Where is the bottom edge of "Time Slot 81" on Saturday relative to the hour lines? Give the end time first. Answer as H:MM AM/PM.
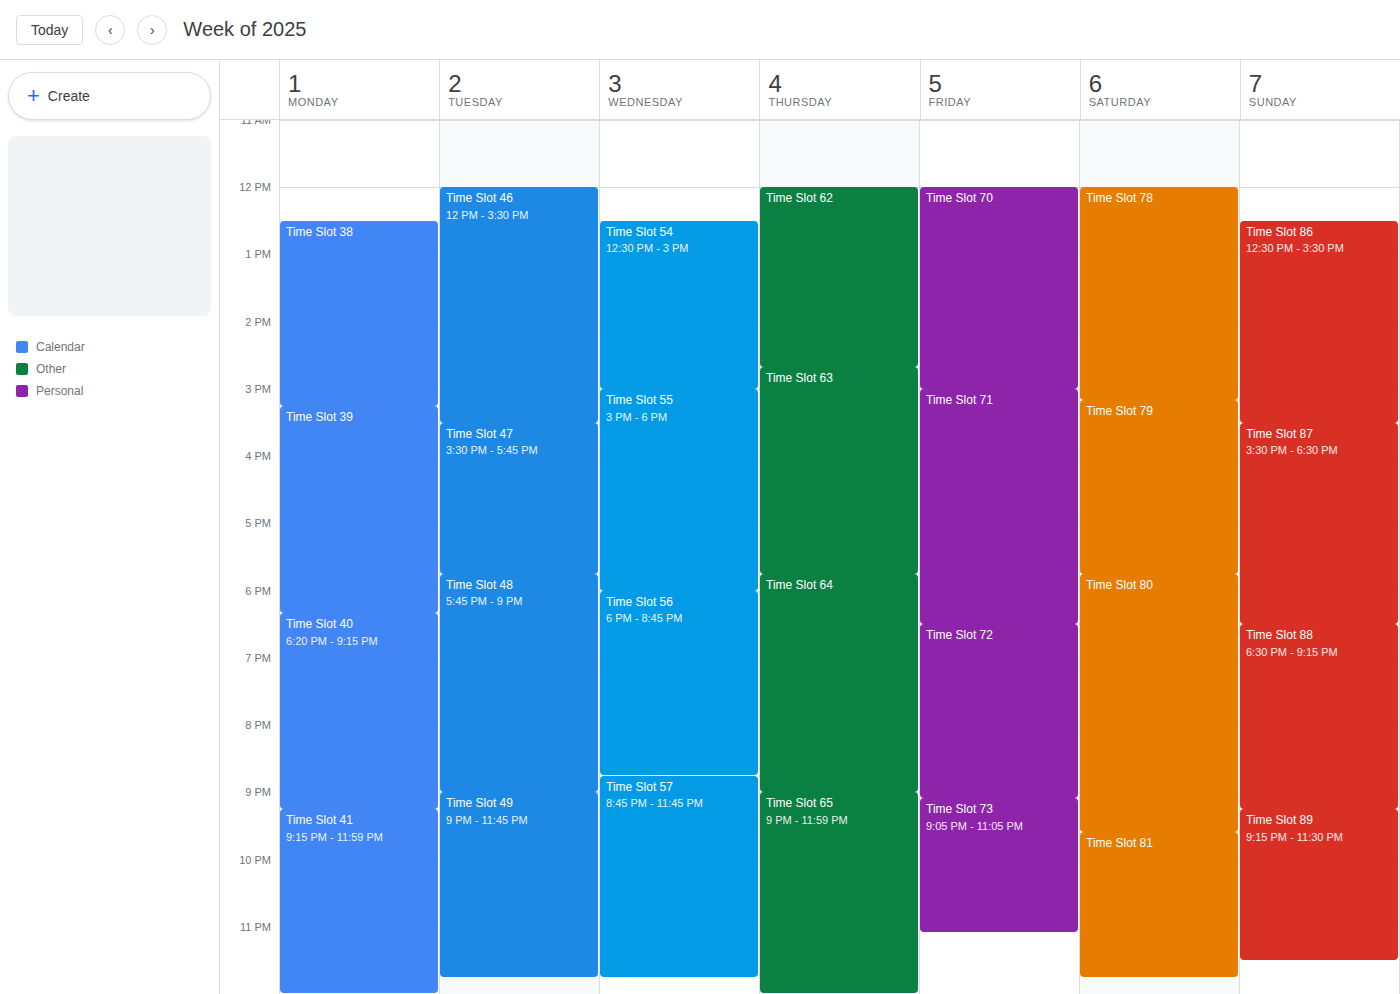
11:45 PM -- neither: three quarters of the way from the 11 PM line to the 12 AM line.